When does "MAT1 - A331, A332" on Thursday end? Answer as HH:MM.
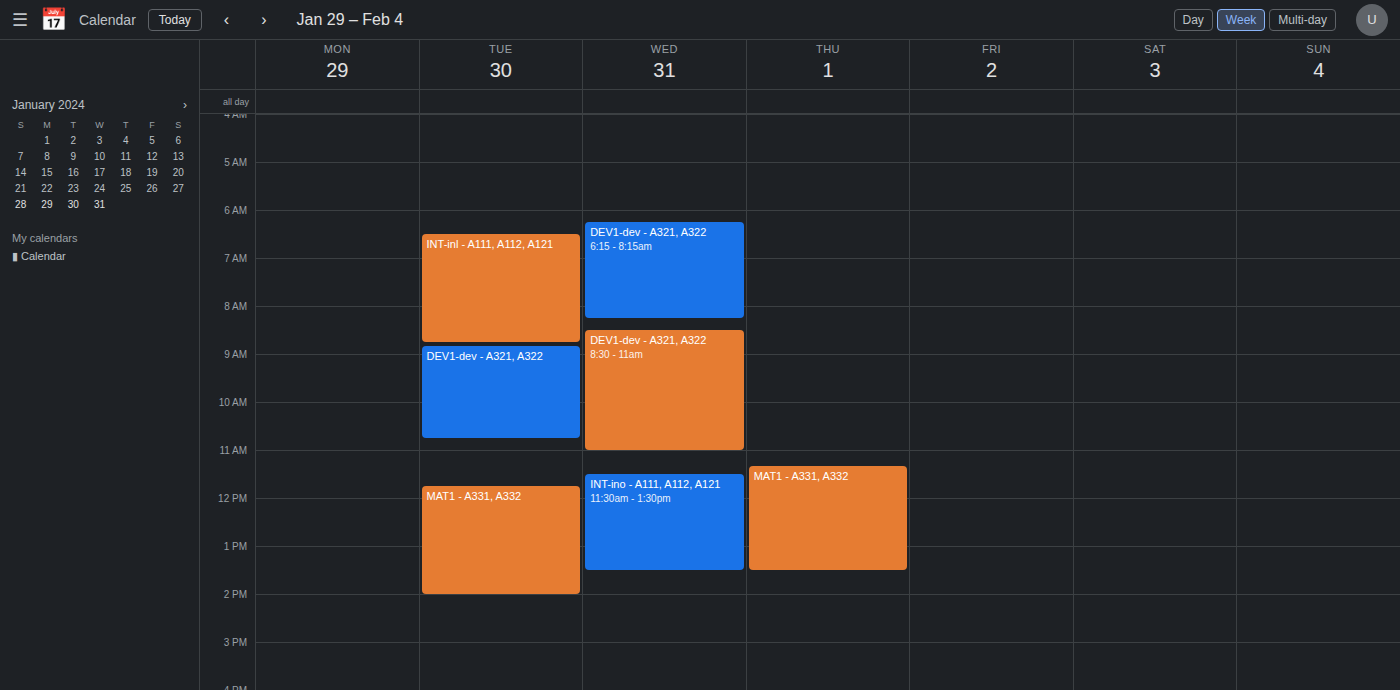
13:30